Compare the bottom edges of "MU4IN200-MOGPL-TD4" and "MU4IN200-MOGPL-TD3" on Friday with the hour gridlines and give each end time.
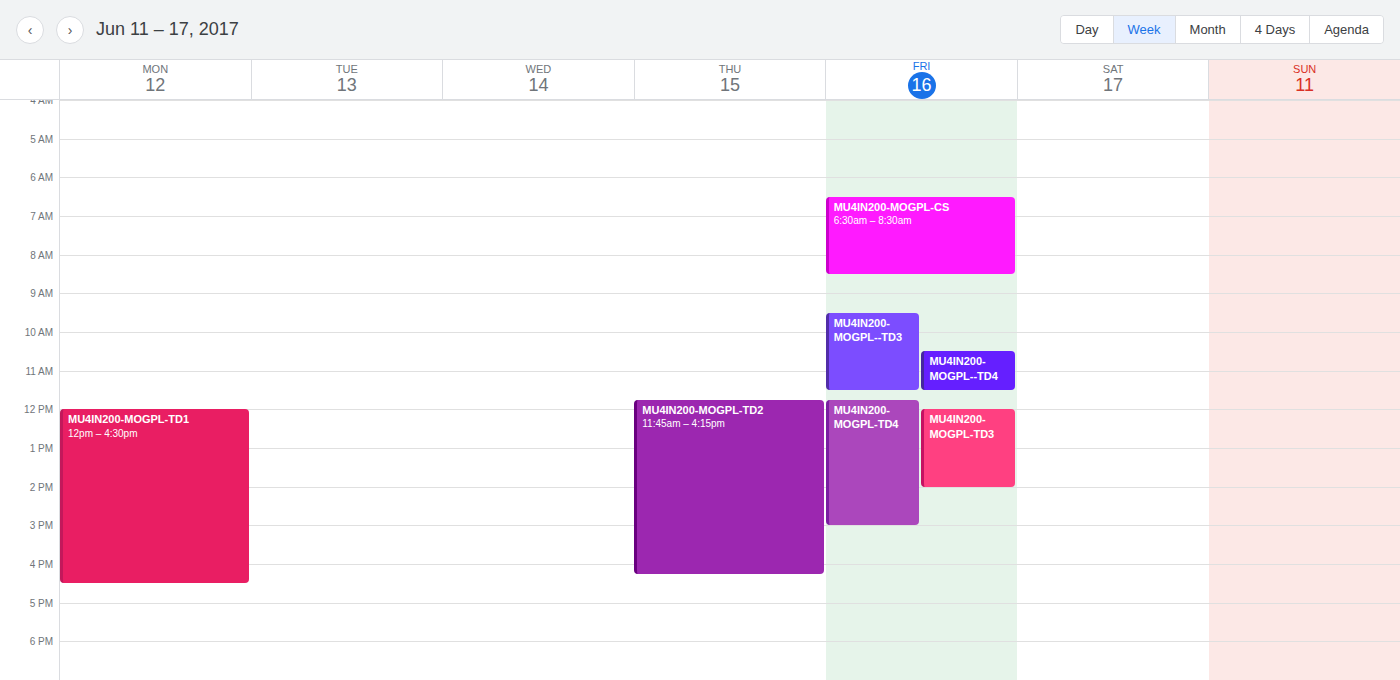
"MU4IN200-MOGPL-TD4": 3:00 PM, exactly on the 3 PM line. "MU4IN200-MOGPL-TD3": 2:00 PM, exactly on the 2 PM line.